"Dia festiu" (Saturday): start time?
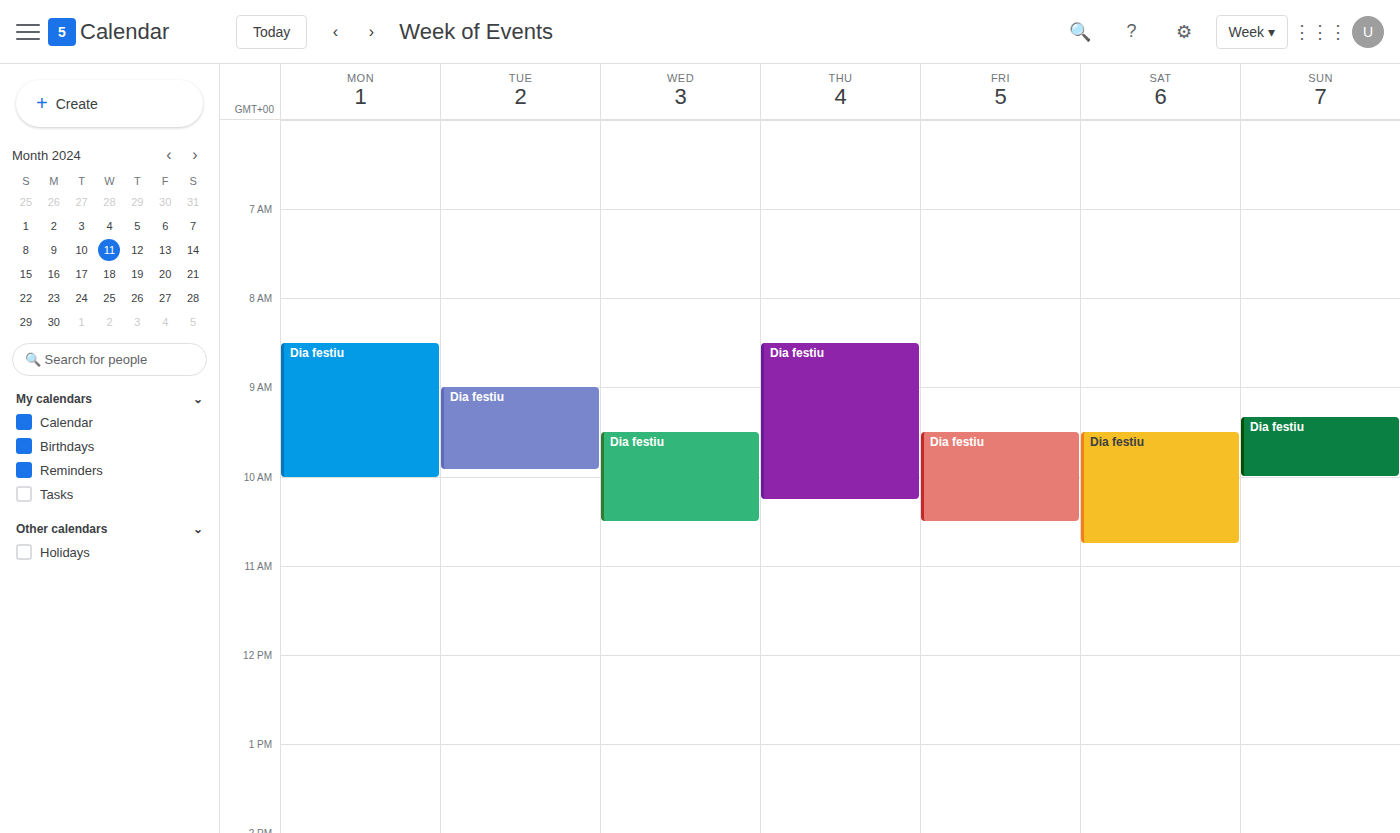
9:30 AM